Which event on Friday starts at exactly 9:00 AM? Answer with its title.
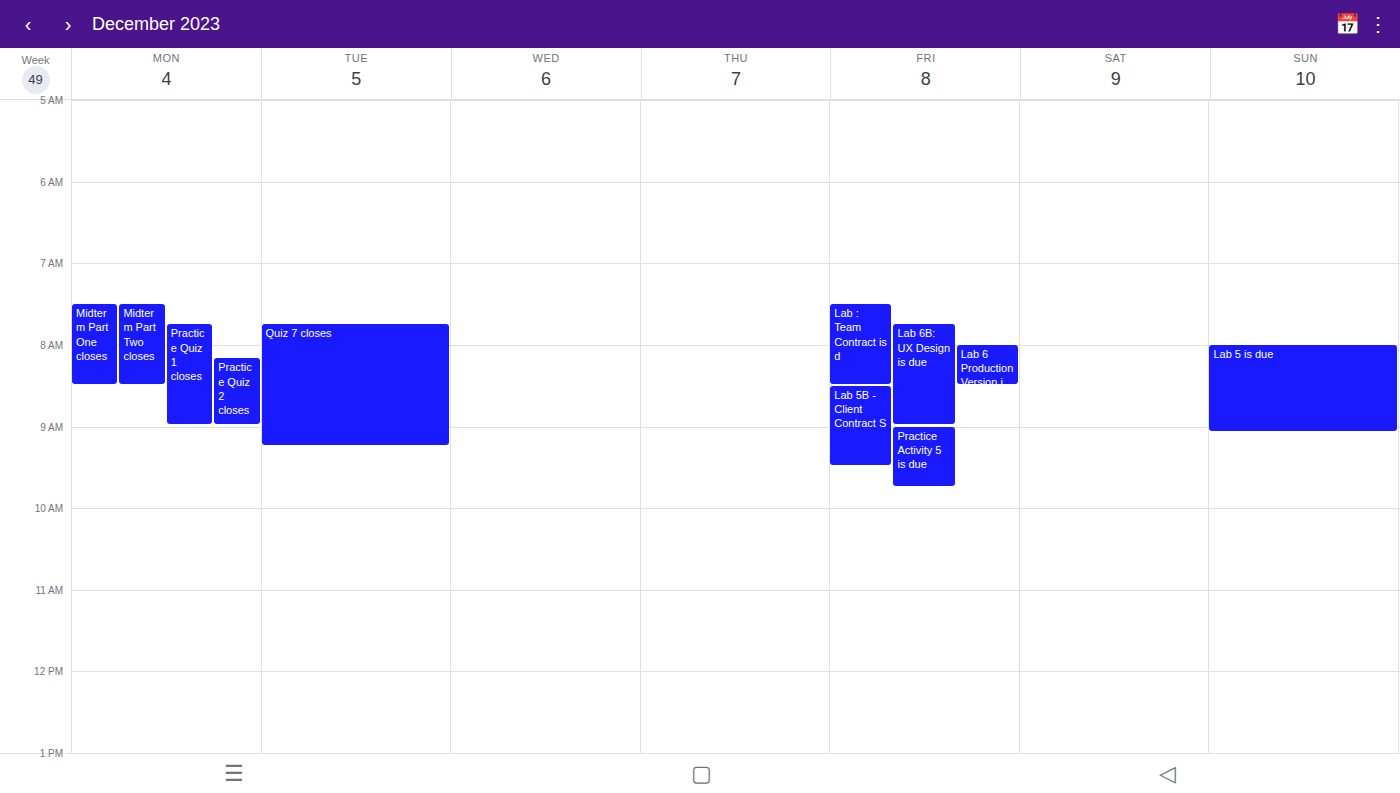
"Practice Activity 5 is due"